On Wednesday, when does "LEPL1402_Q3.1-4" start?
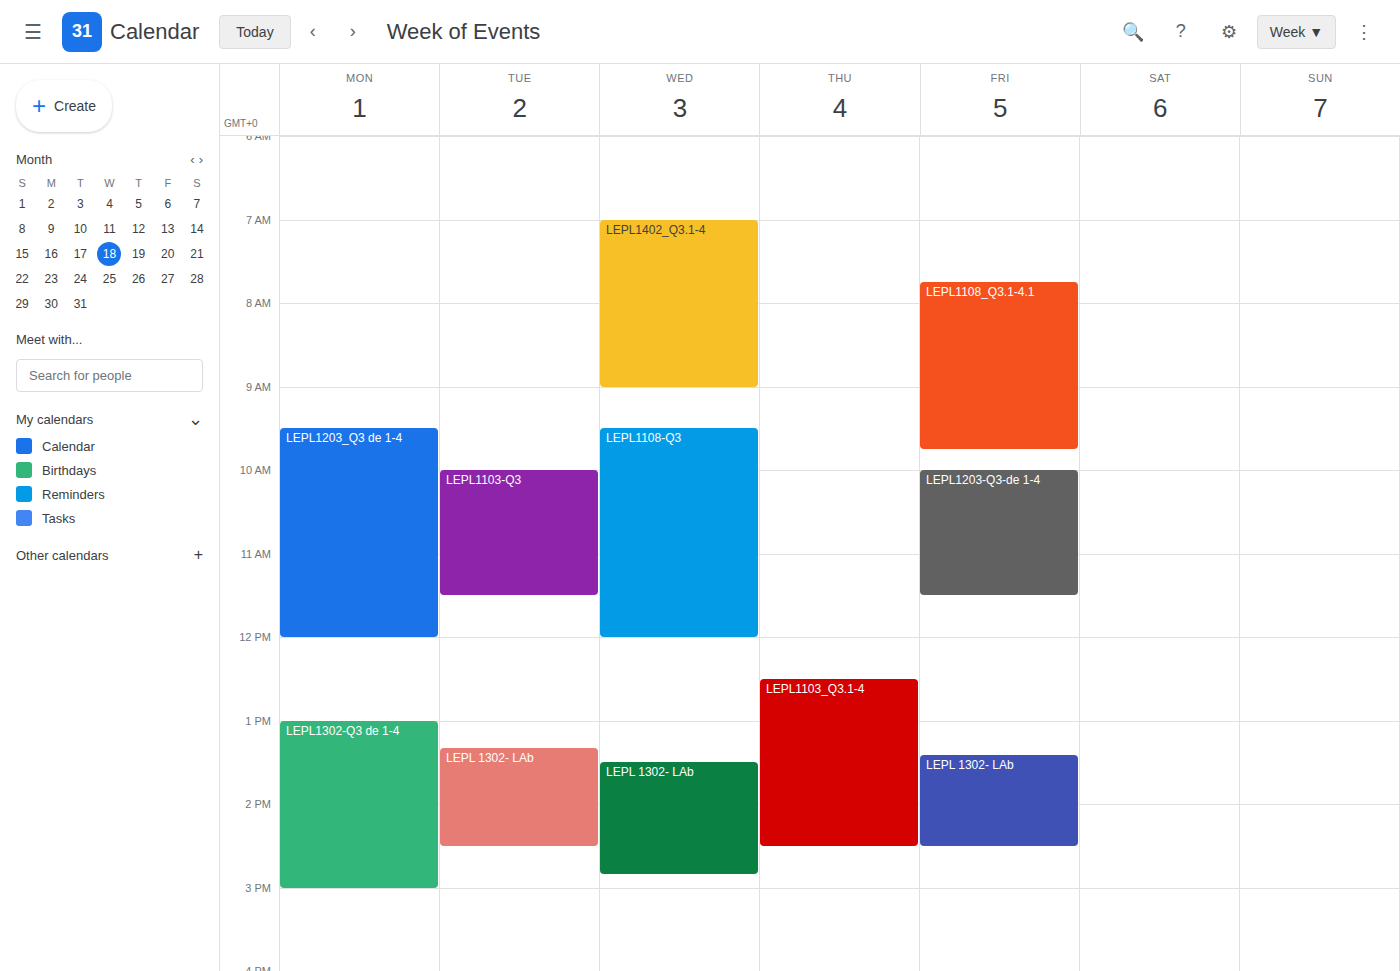
7:00 AM